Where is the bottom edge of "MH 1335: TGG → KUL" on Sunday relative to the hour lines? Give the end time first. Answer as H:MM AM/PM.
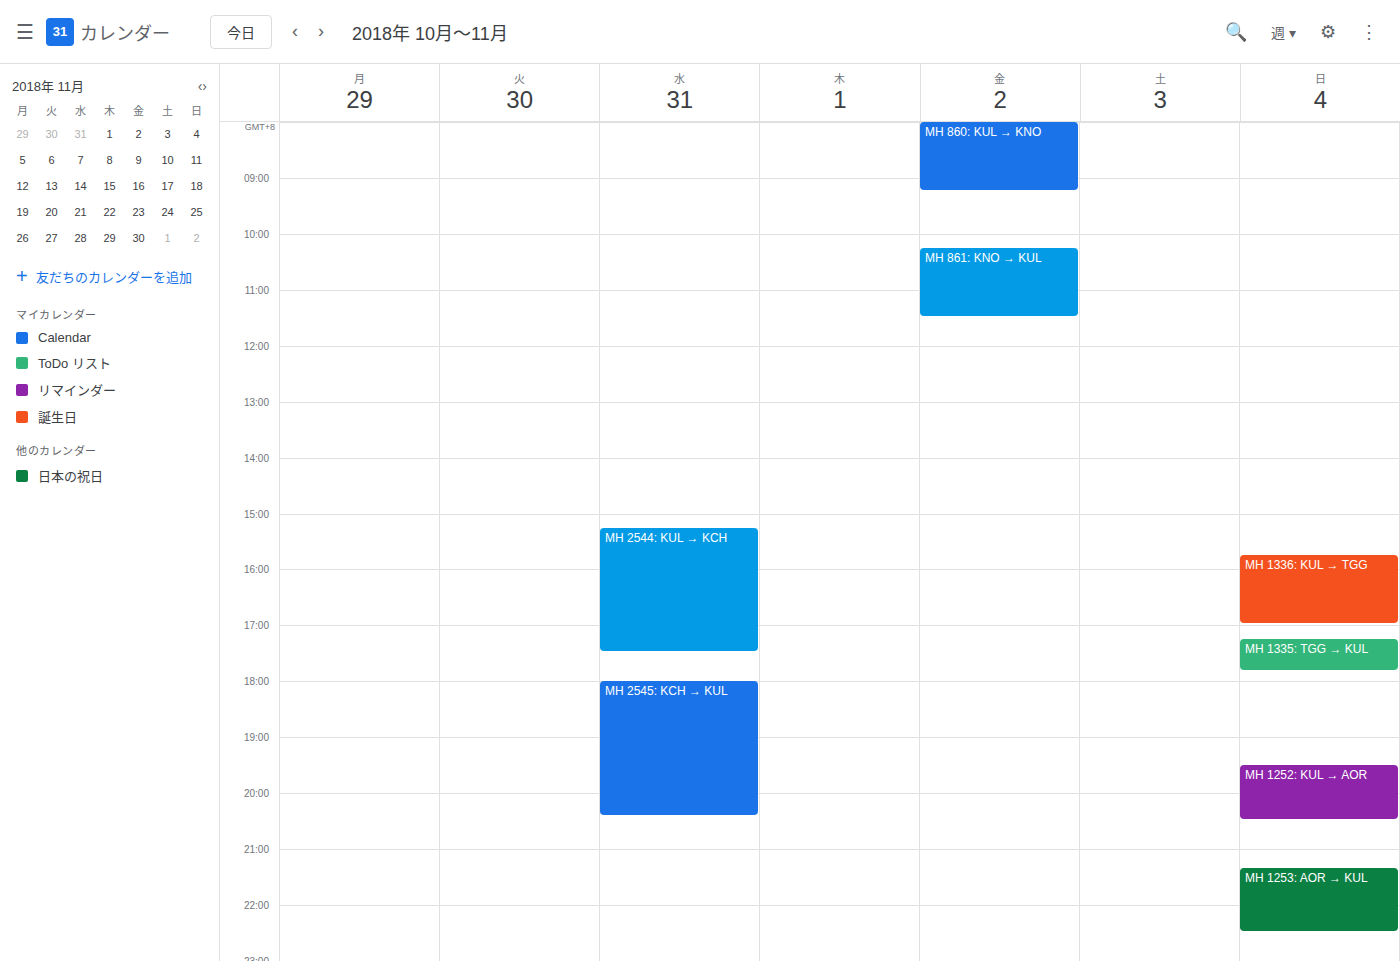
5:50 PM -- neither: 50 minutes below the 5 PM line and 10 minutes above the 6 PM line.